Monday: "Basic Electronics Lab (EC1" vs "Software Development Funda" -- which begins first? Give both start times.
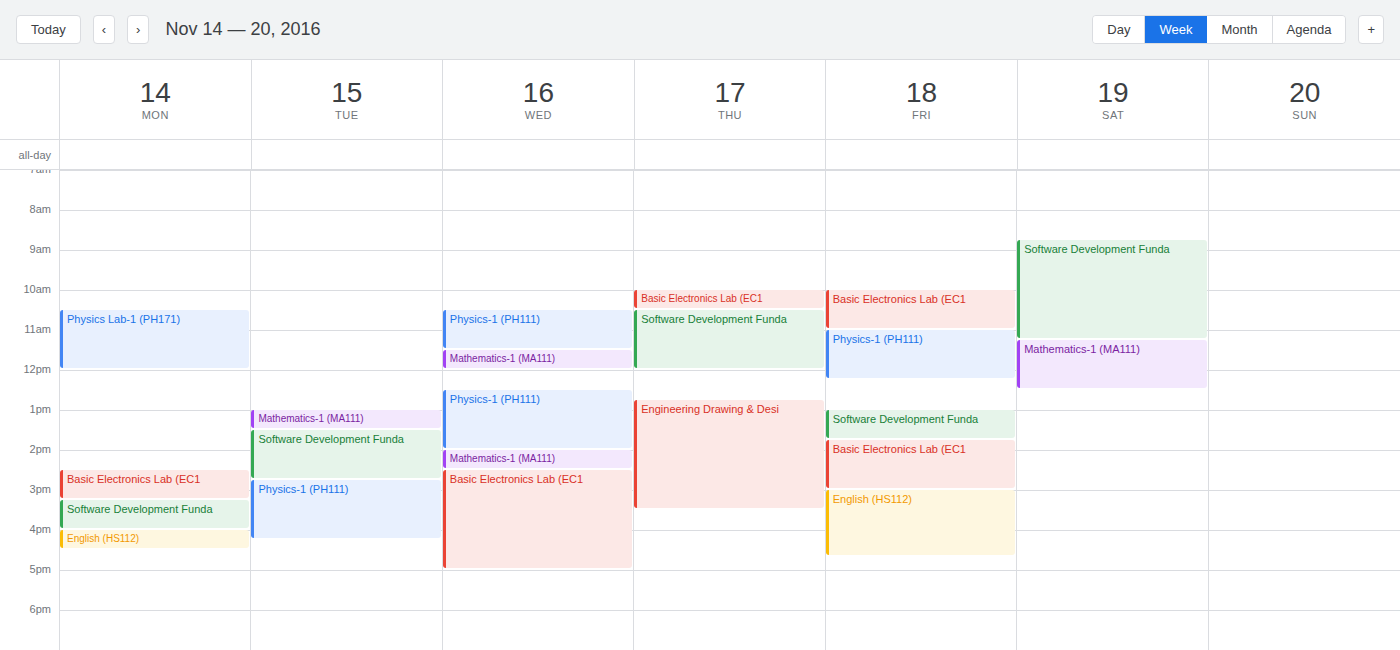
"Basic Electronics Lab (EC1" 2:30 PM; "Software Development Funda" 3:15 PM.